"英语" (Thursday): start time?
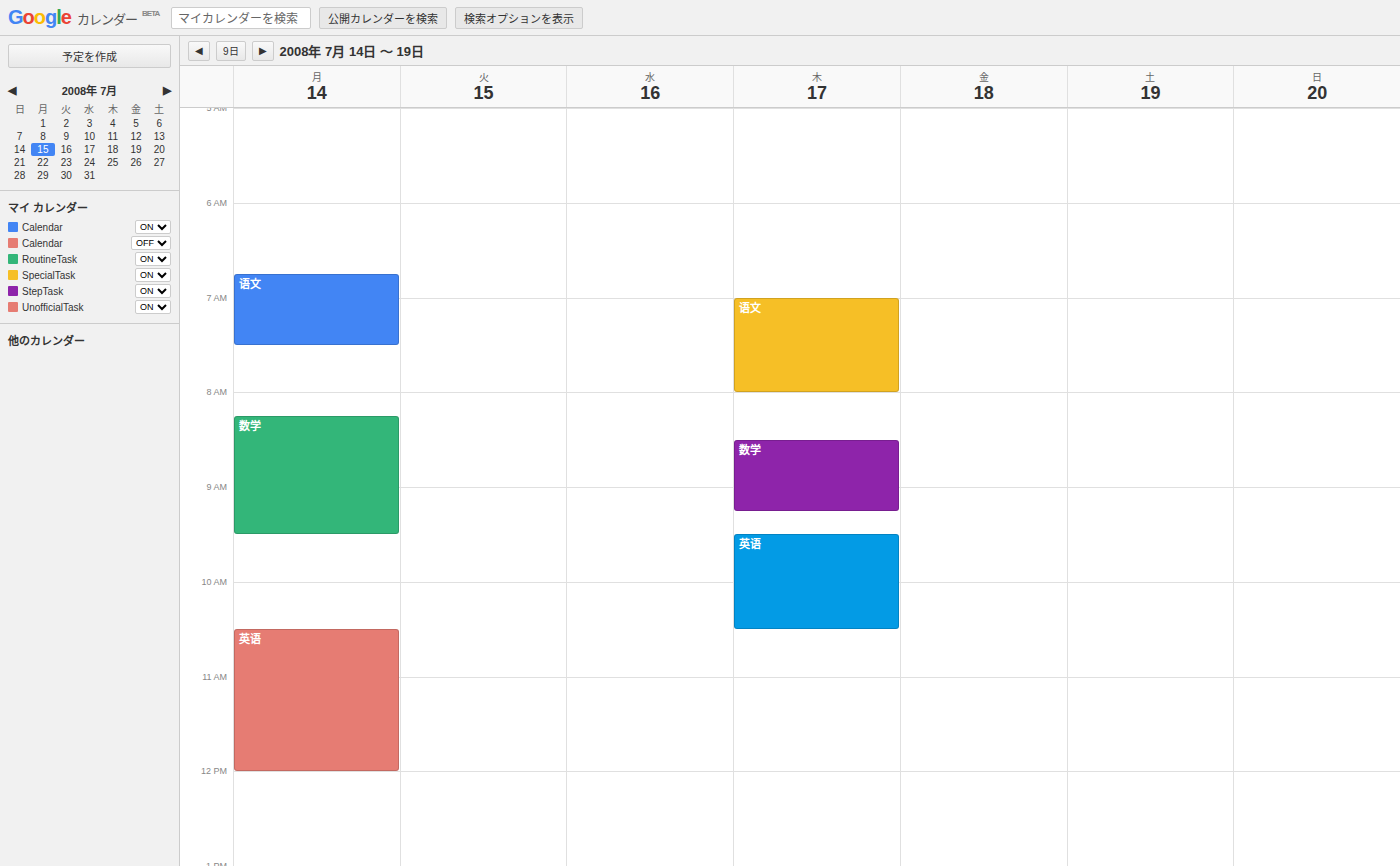
9:30 AM